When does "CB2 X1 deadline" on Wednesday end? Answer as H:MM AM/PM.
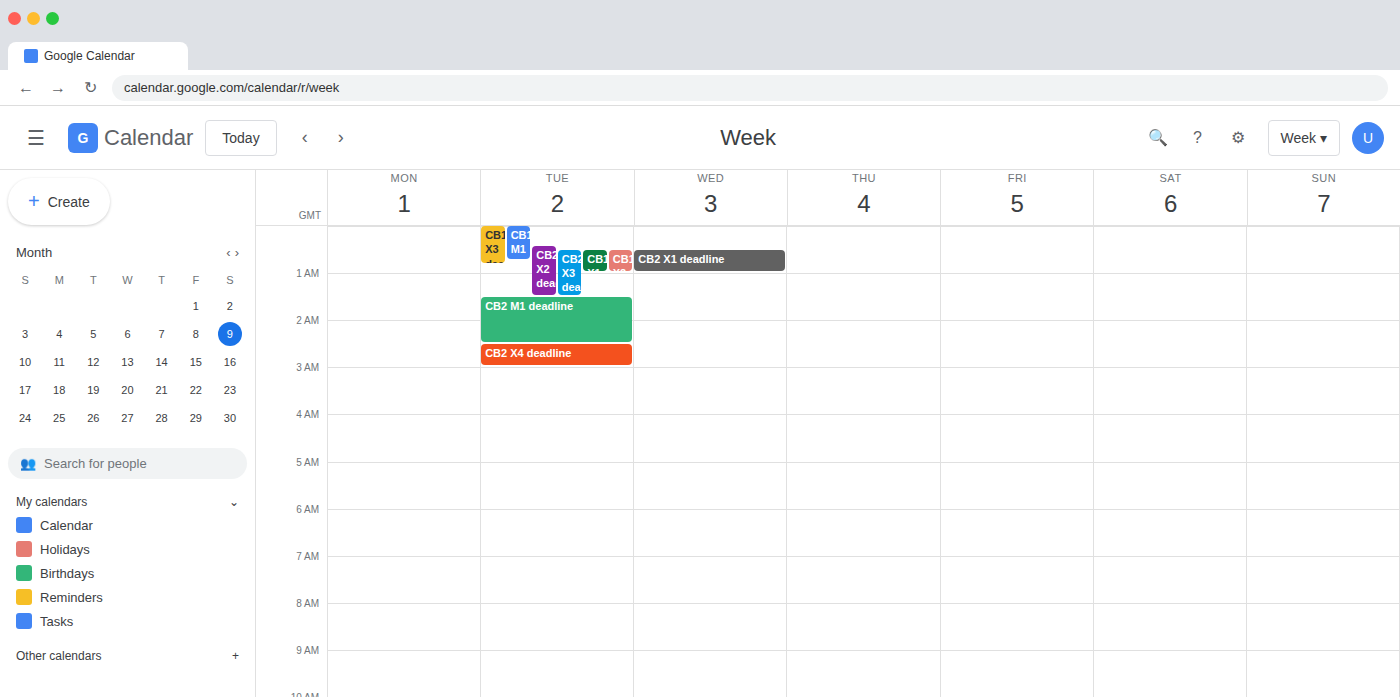
1:00 AM